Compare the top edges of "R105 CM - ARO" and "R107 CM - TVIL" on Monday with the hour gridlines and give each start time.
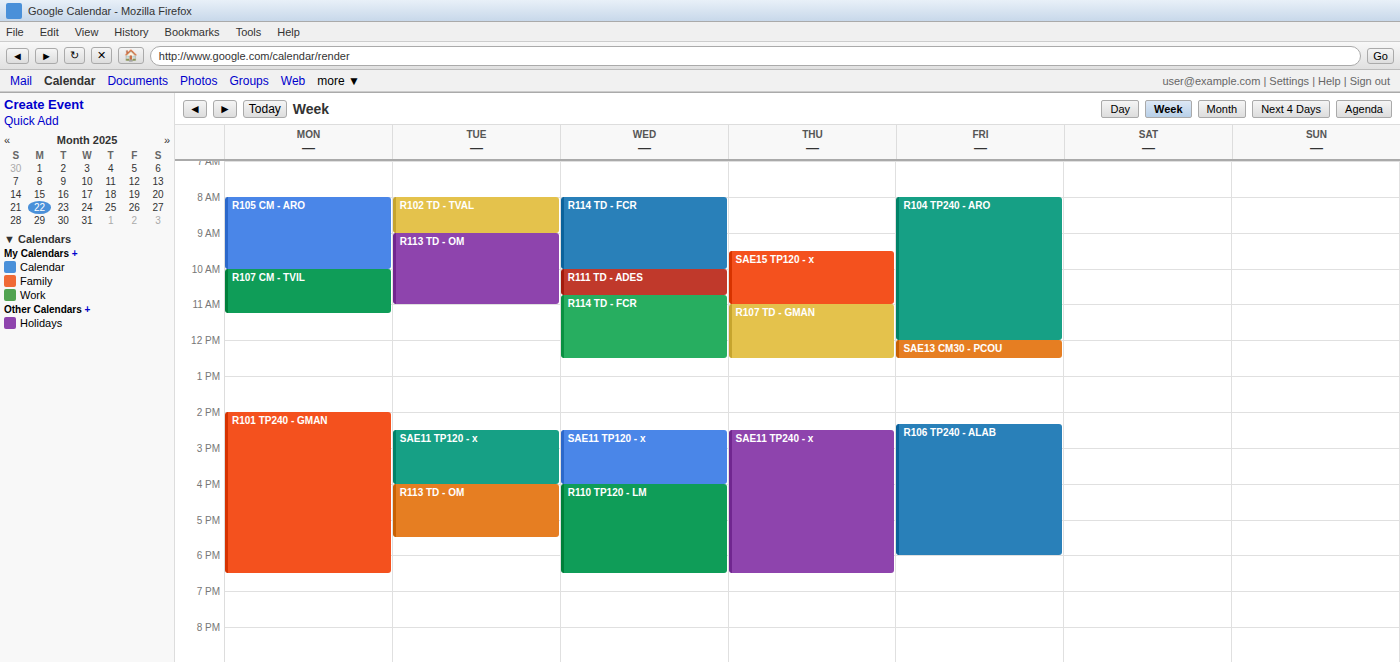
"R105 CM - ARO": 8:00 AM, exactly on the 8 AM line. "R107 CM - TVIL": 10:00 AM, exactly on the 10 AM line.